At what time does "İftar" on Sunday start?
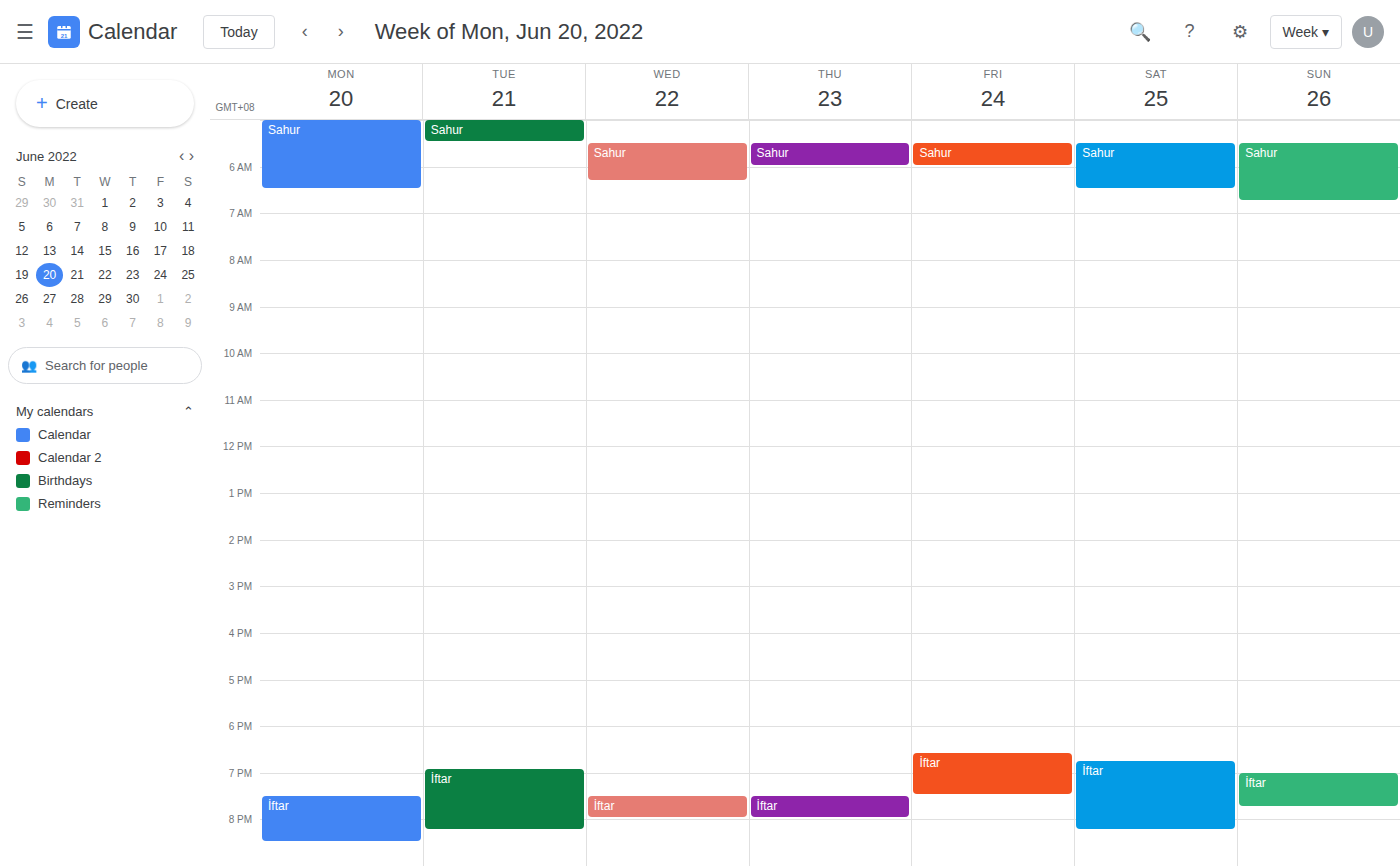
7:00 PM